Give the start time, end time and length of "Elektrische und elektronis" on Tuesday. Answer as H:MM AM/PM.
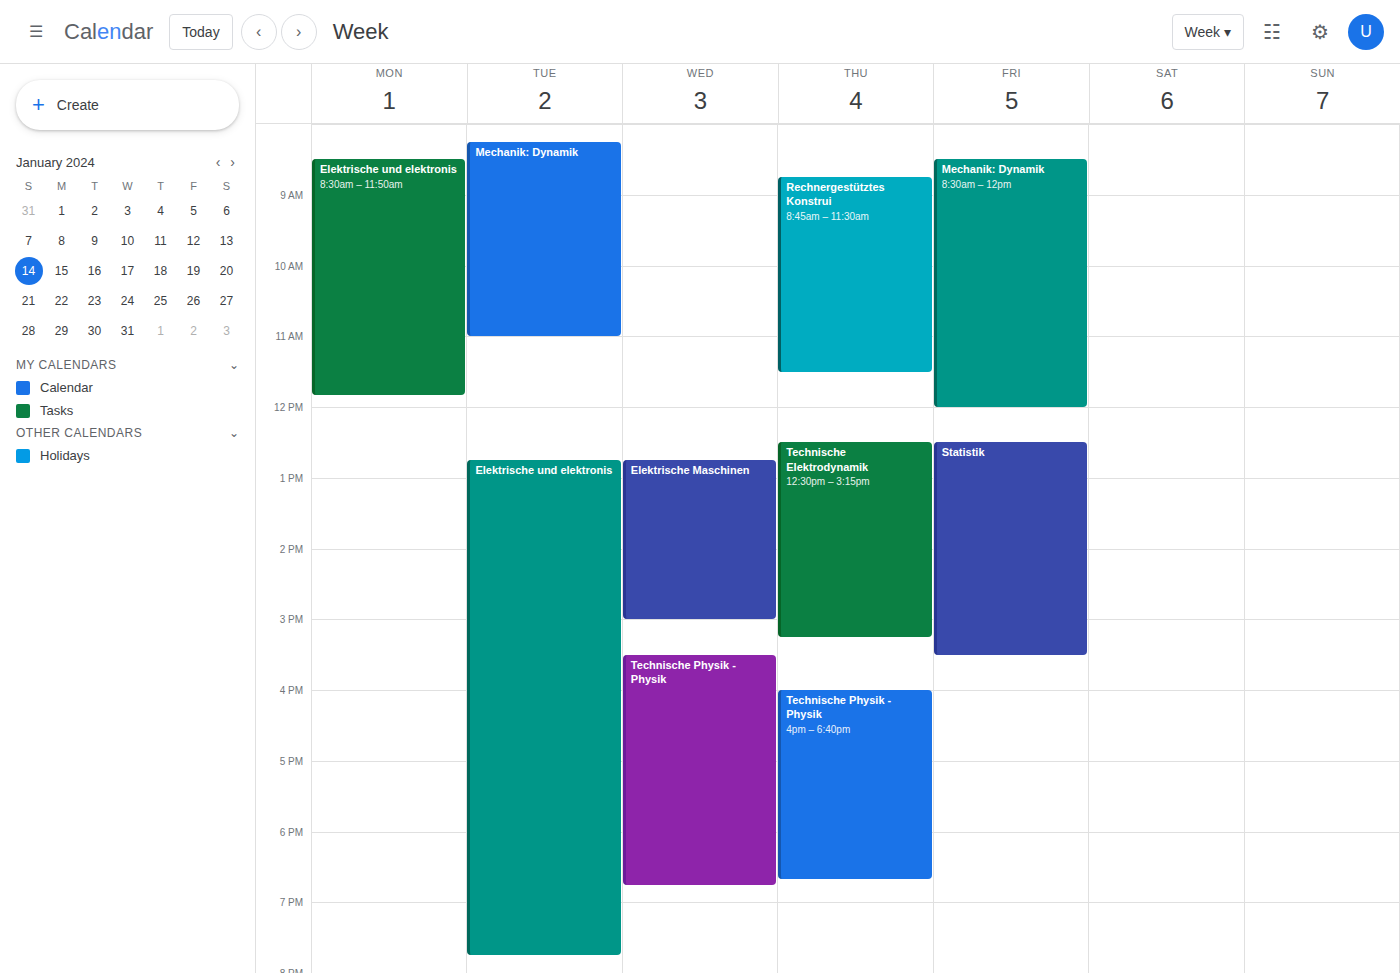
12:45 PM to 7:45 PM, 7 hours